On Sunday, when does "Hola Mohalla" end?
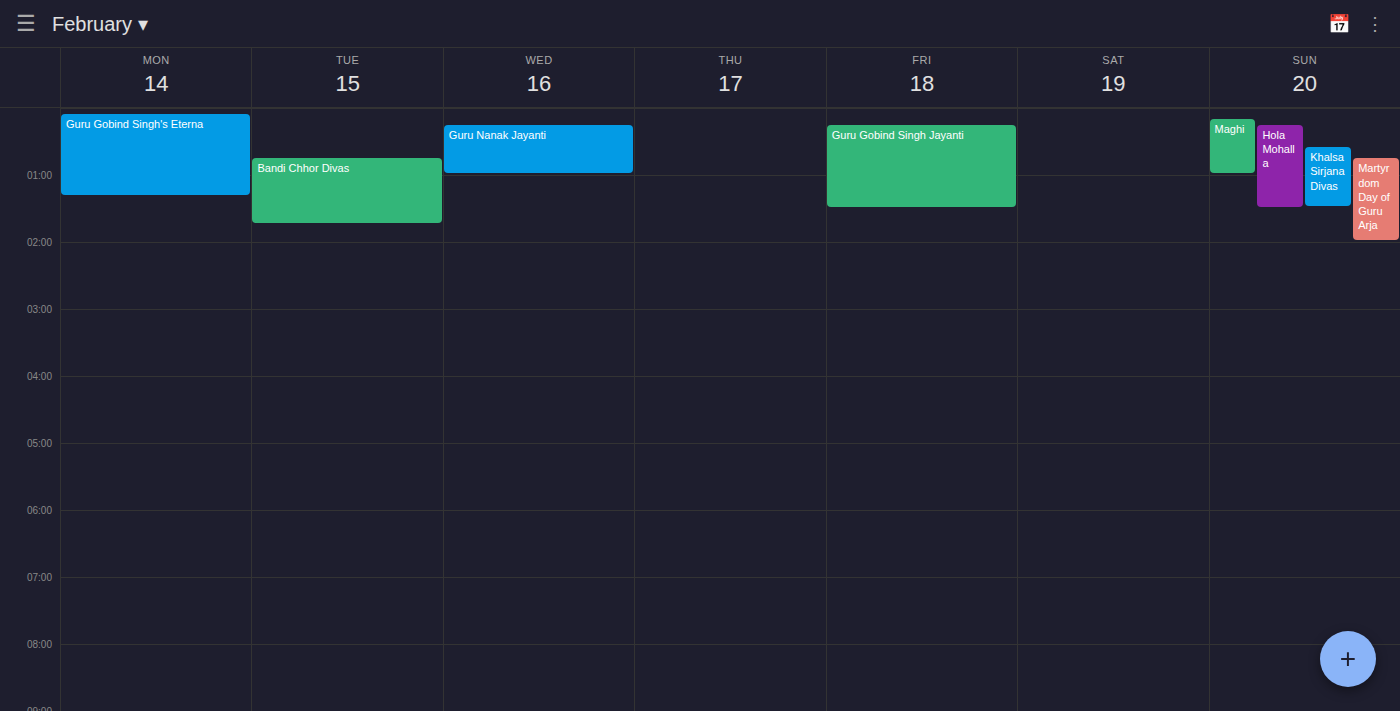
1:30 AM